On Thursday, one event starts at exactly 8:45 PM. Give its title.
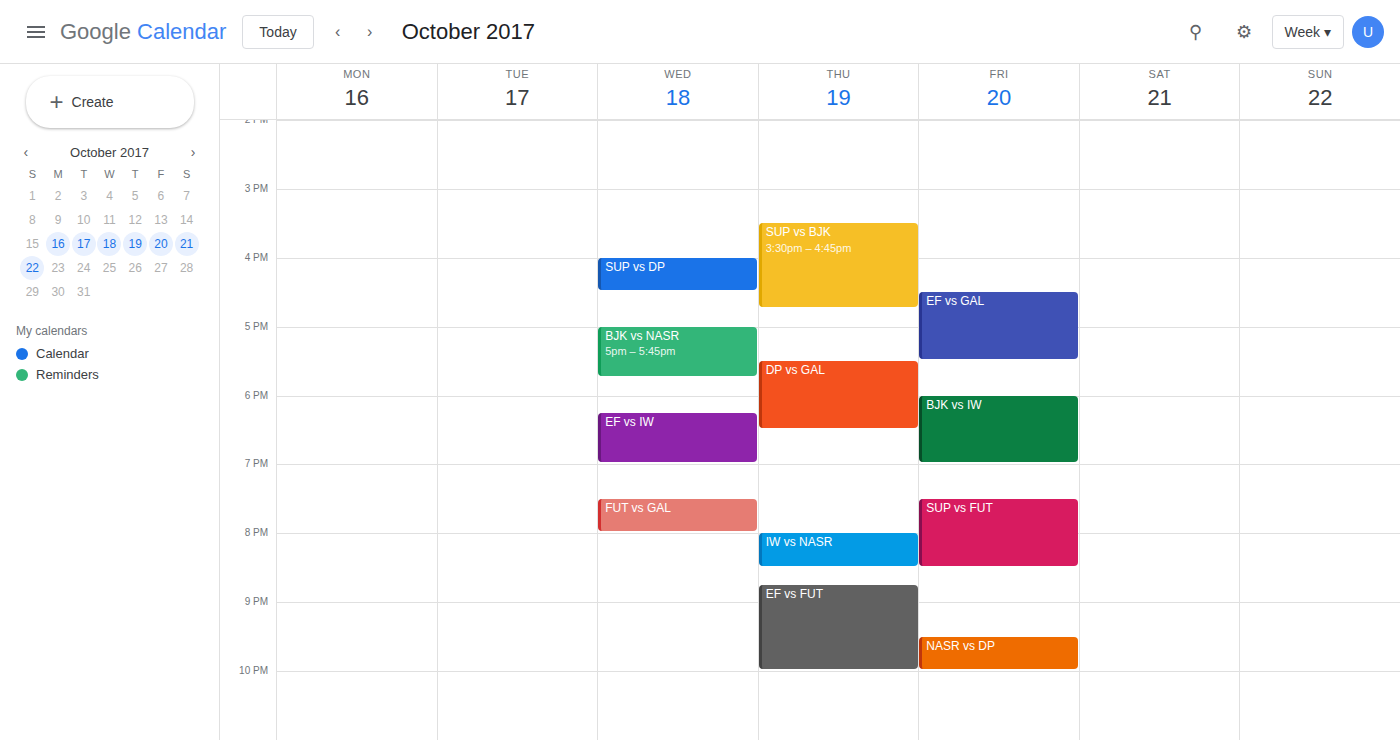
"EF vs FUT"